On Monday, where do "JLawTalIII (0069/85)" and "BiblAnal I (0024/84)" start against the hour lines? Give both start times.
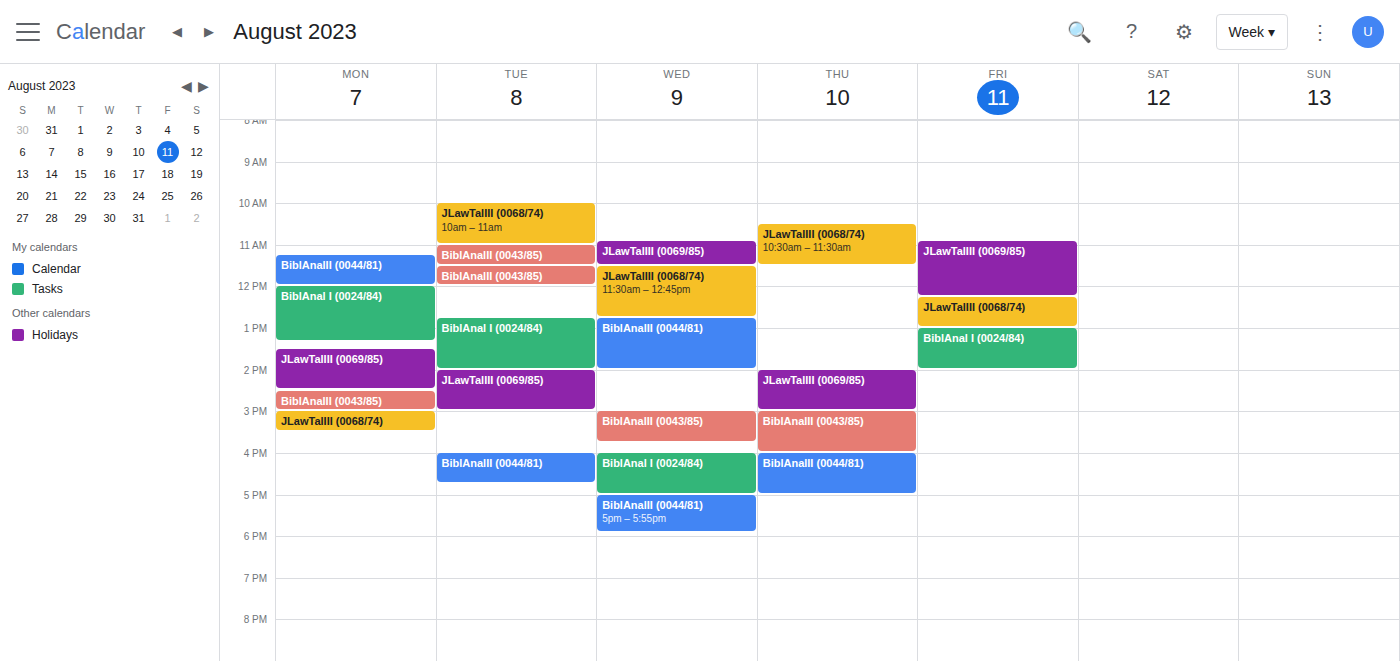
"JLawTalIII (0069/85)": 13:30, halfway between the 13:00 and 14:00 lines. "BiblAnal I (0024/84)": 12:00, exactly on the 12:00 line.